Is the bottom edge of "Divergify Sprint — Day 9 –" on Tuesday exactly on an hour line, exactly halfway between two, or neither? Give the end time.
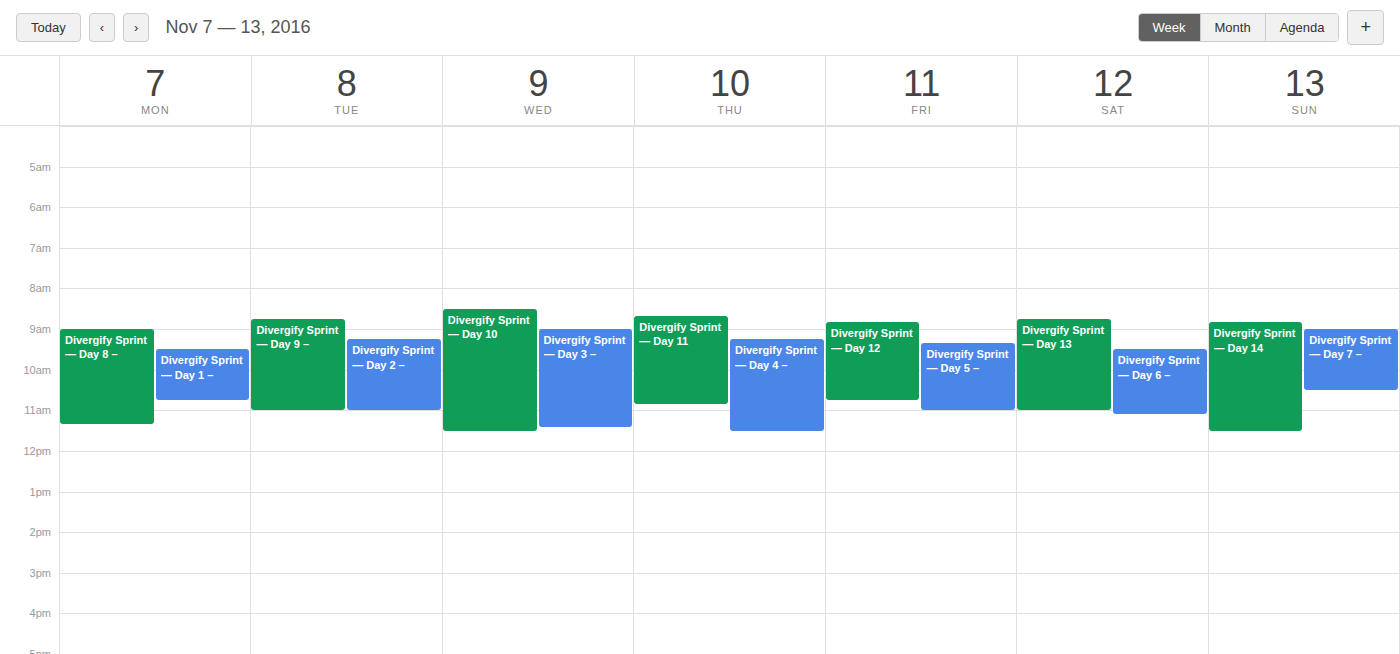
11:00 AM -- exactly on the 11 AM line.